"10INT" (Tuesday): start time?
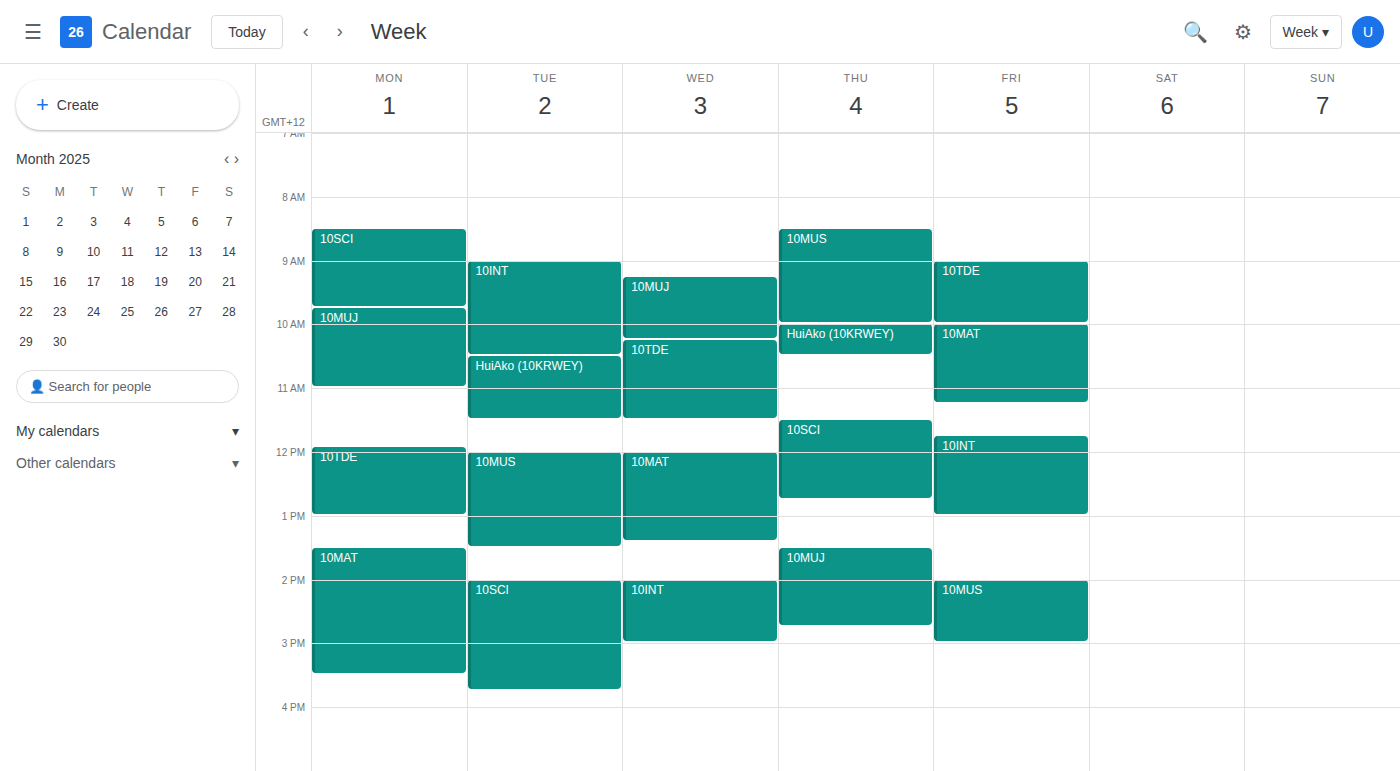
9:00 AM